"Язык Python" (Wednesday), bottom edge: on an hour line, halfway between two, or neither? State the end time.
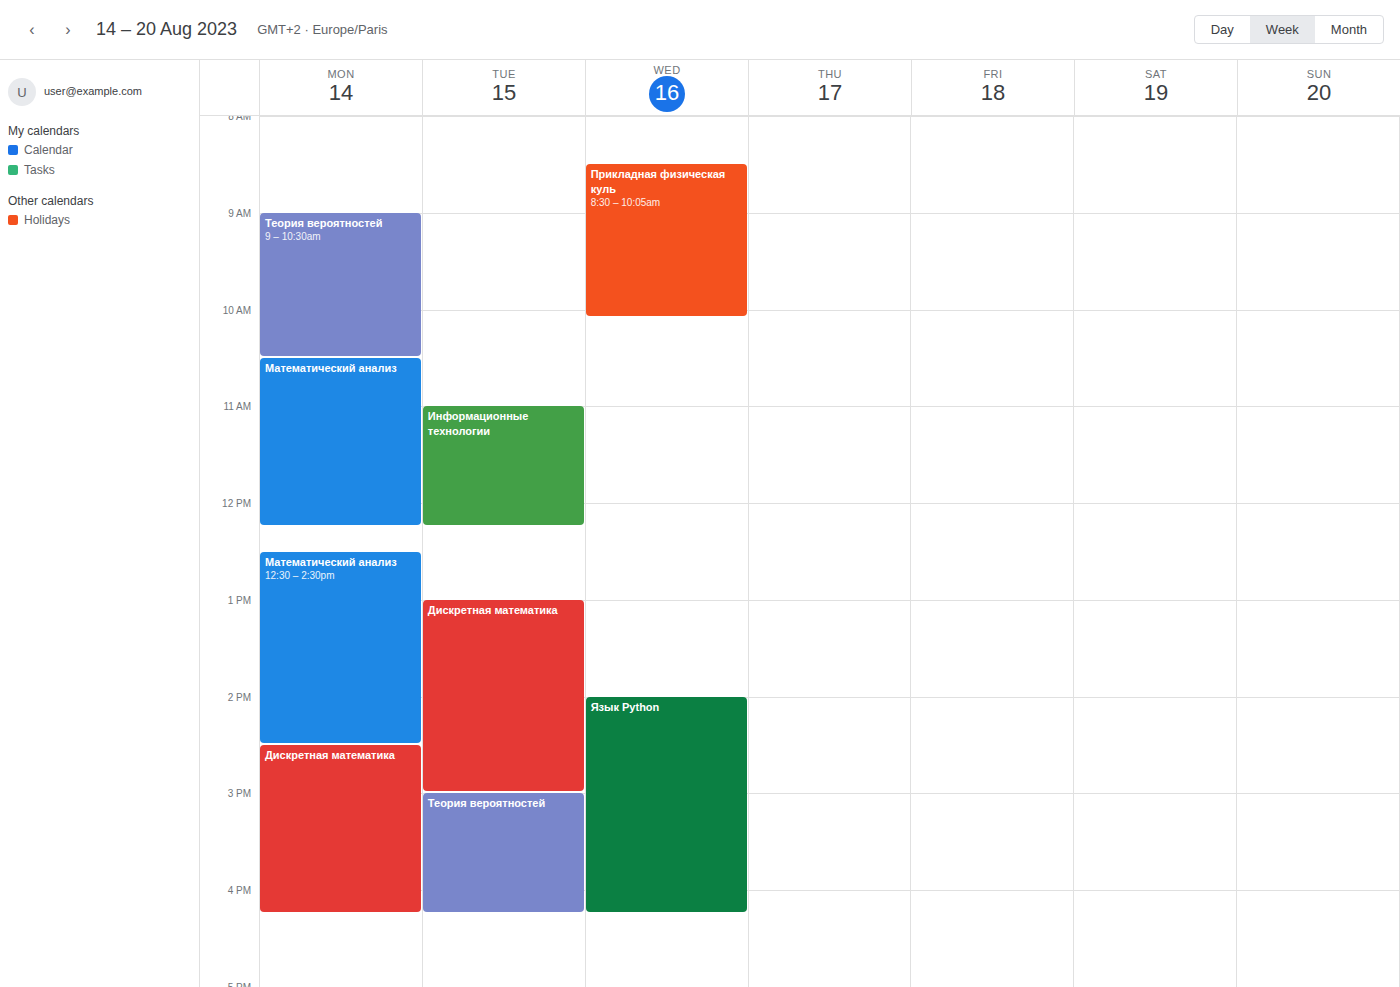
4:15 PM -- neither: a quarter of the way from the 4 PM line to the 5 PM line.